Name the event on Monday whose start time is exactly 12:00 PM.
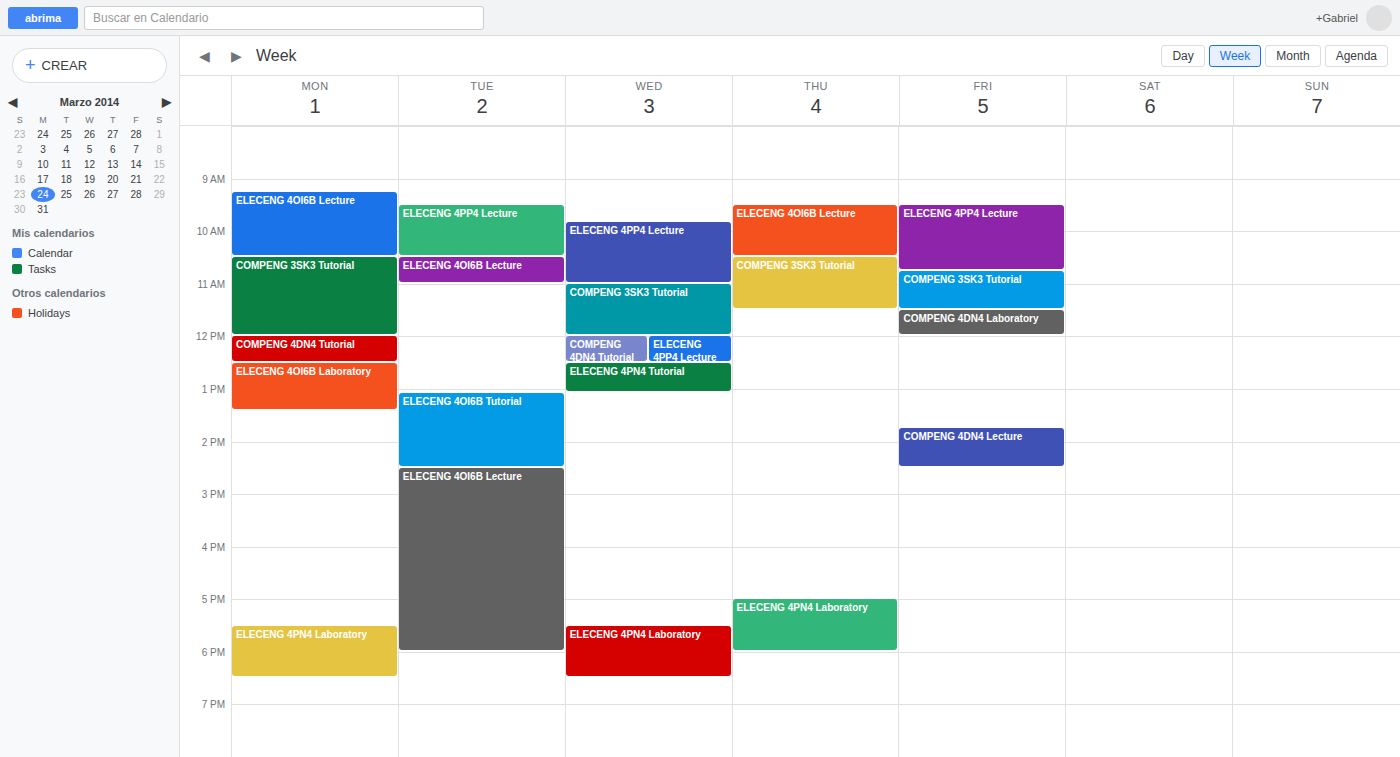
"COMPENG 4DN4 Tutorial"